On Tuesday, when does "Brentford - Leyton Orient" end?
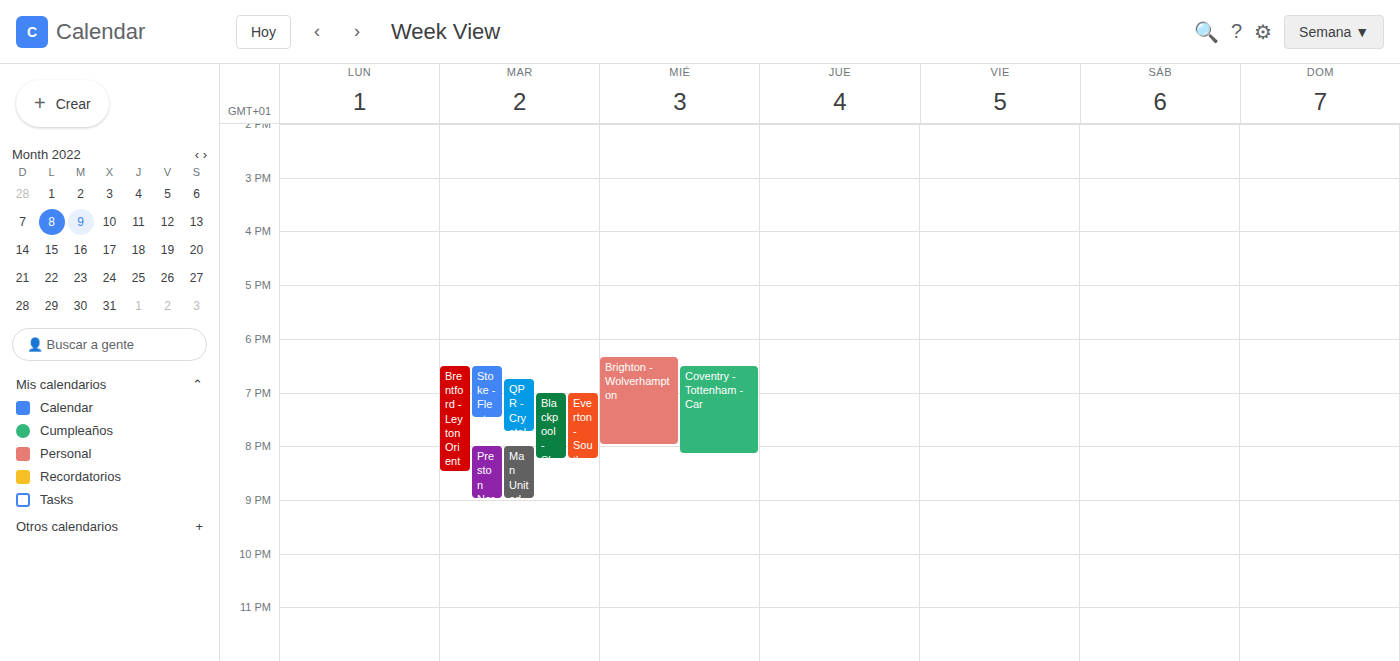
8:30 PM